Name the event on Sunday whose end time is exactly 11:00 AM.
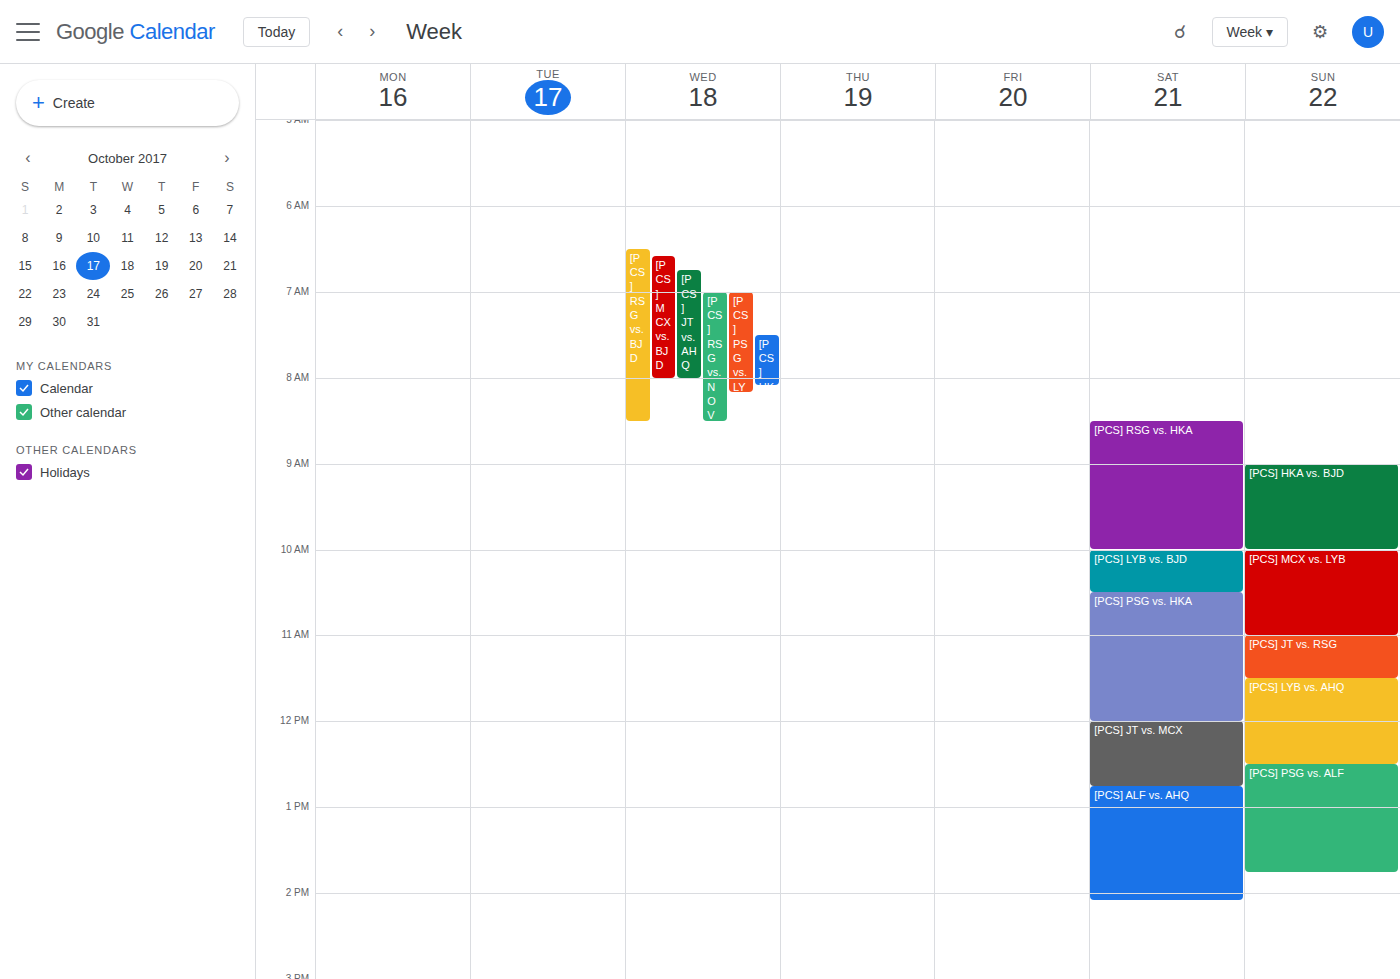
"[PCS] MCX vs. LYB"